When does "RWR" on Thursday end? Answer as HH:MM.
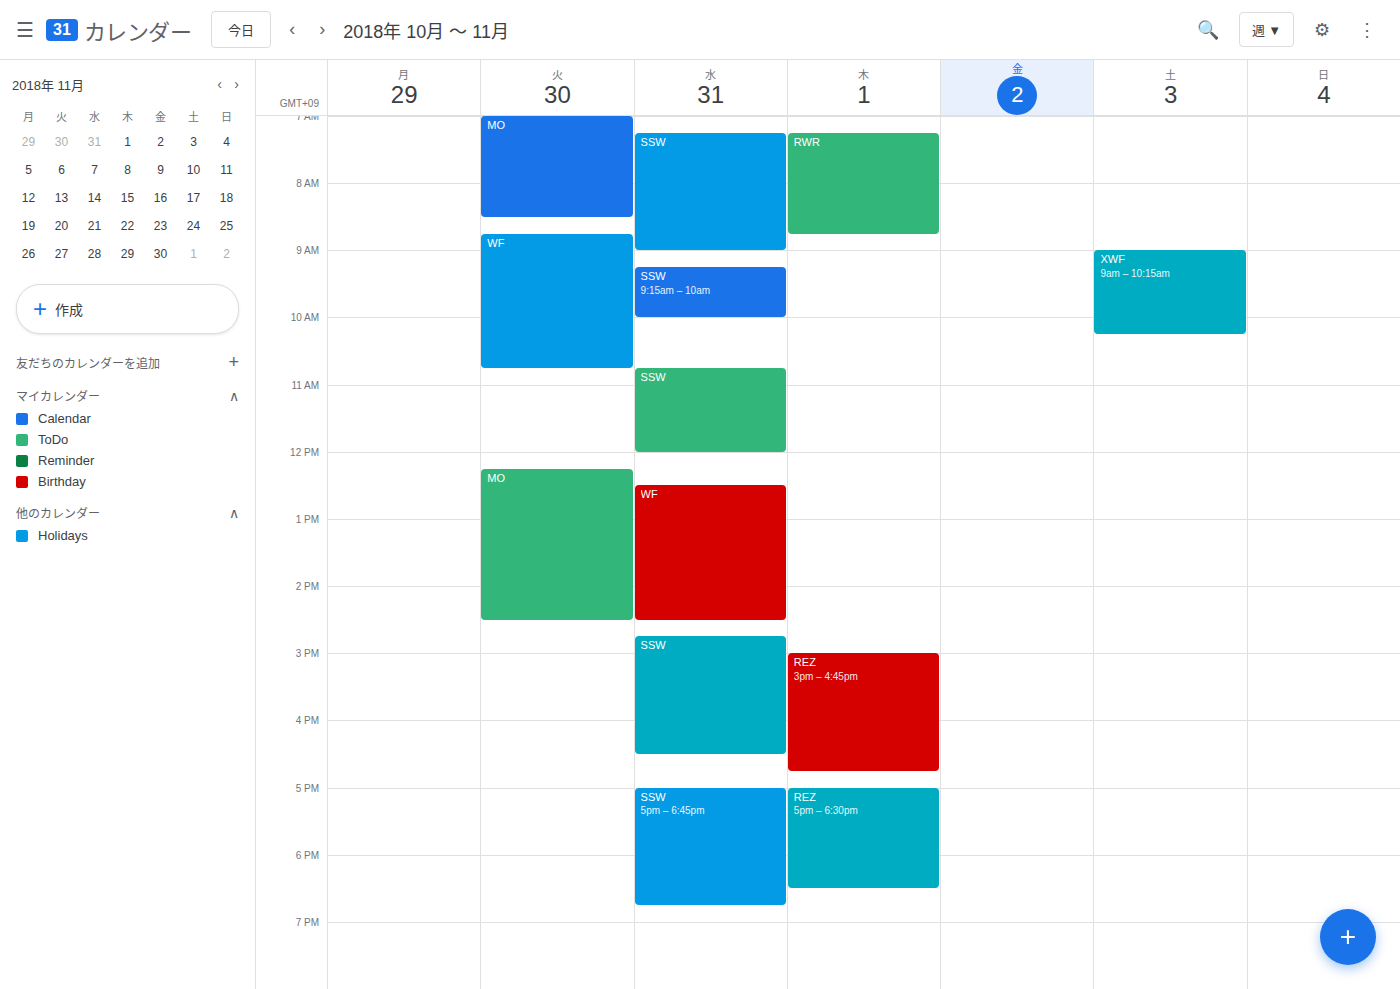
08:45